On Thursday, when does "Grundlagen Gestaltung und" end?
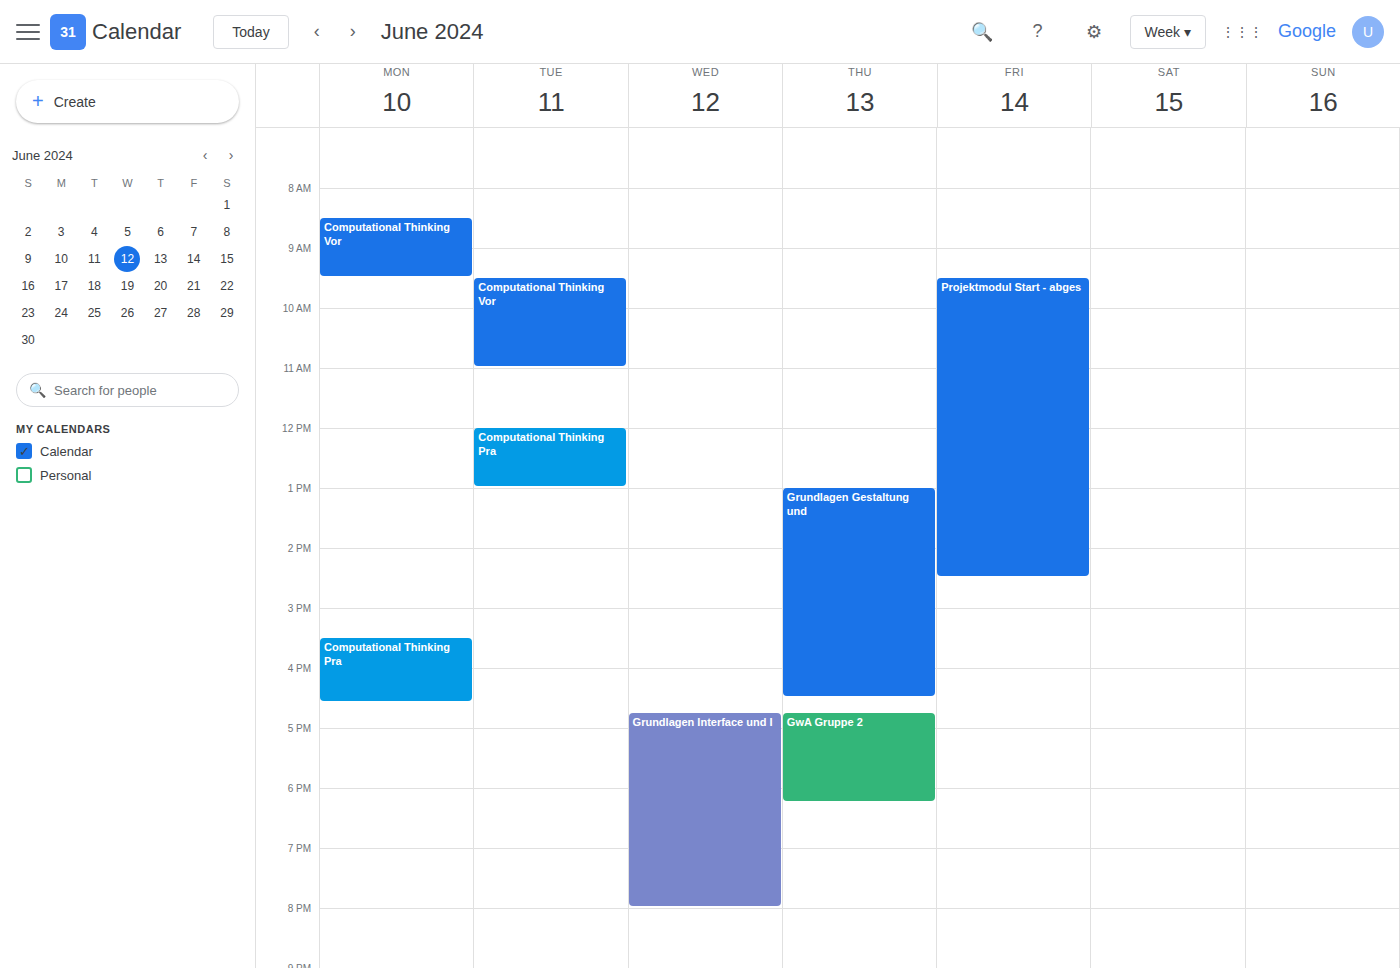
4:30 PM